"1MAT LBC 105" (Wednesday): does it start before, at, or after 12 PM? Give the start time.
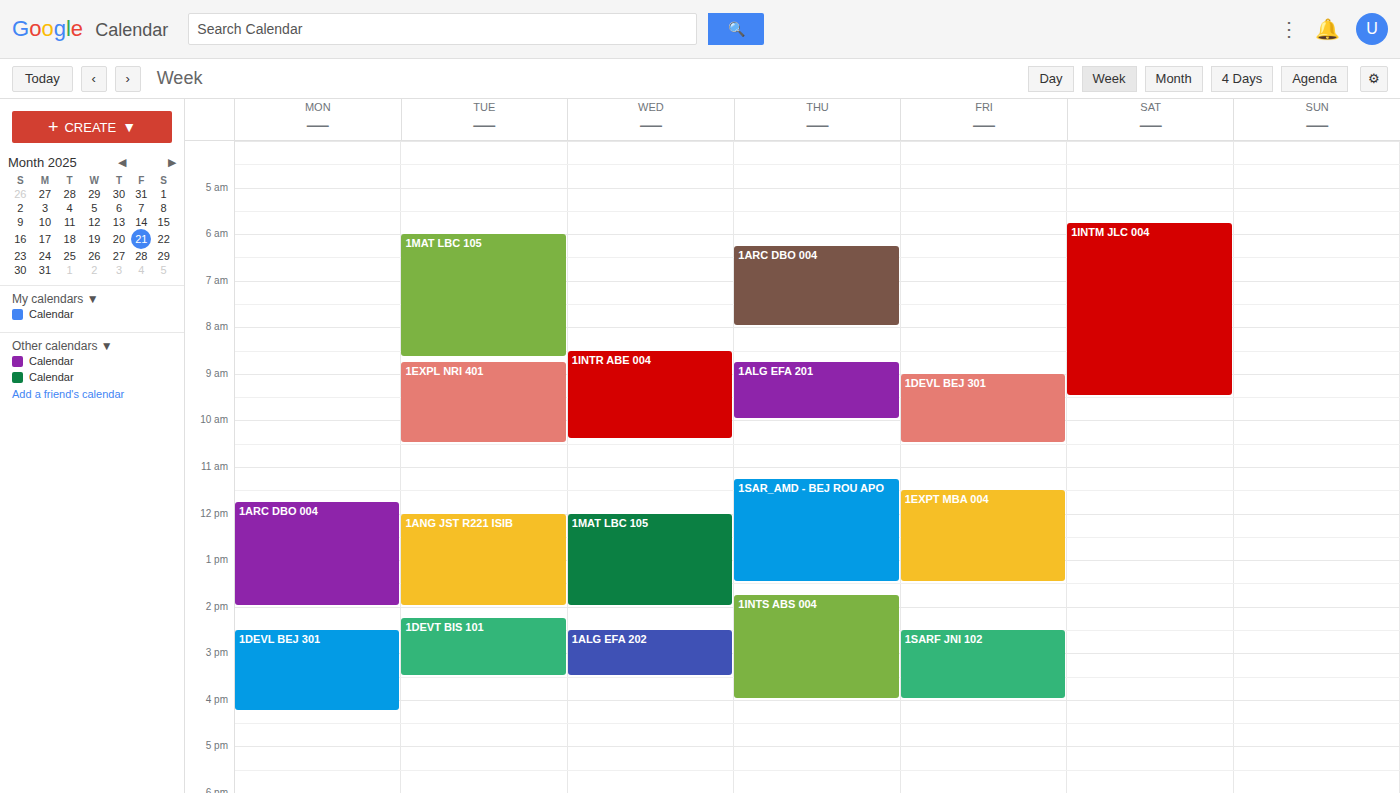
12:00 PM -- exactly at 12 PM, on the 12 PM line.